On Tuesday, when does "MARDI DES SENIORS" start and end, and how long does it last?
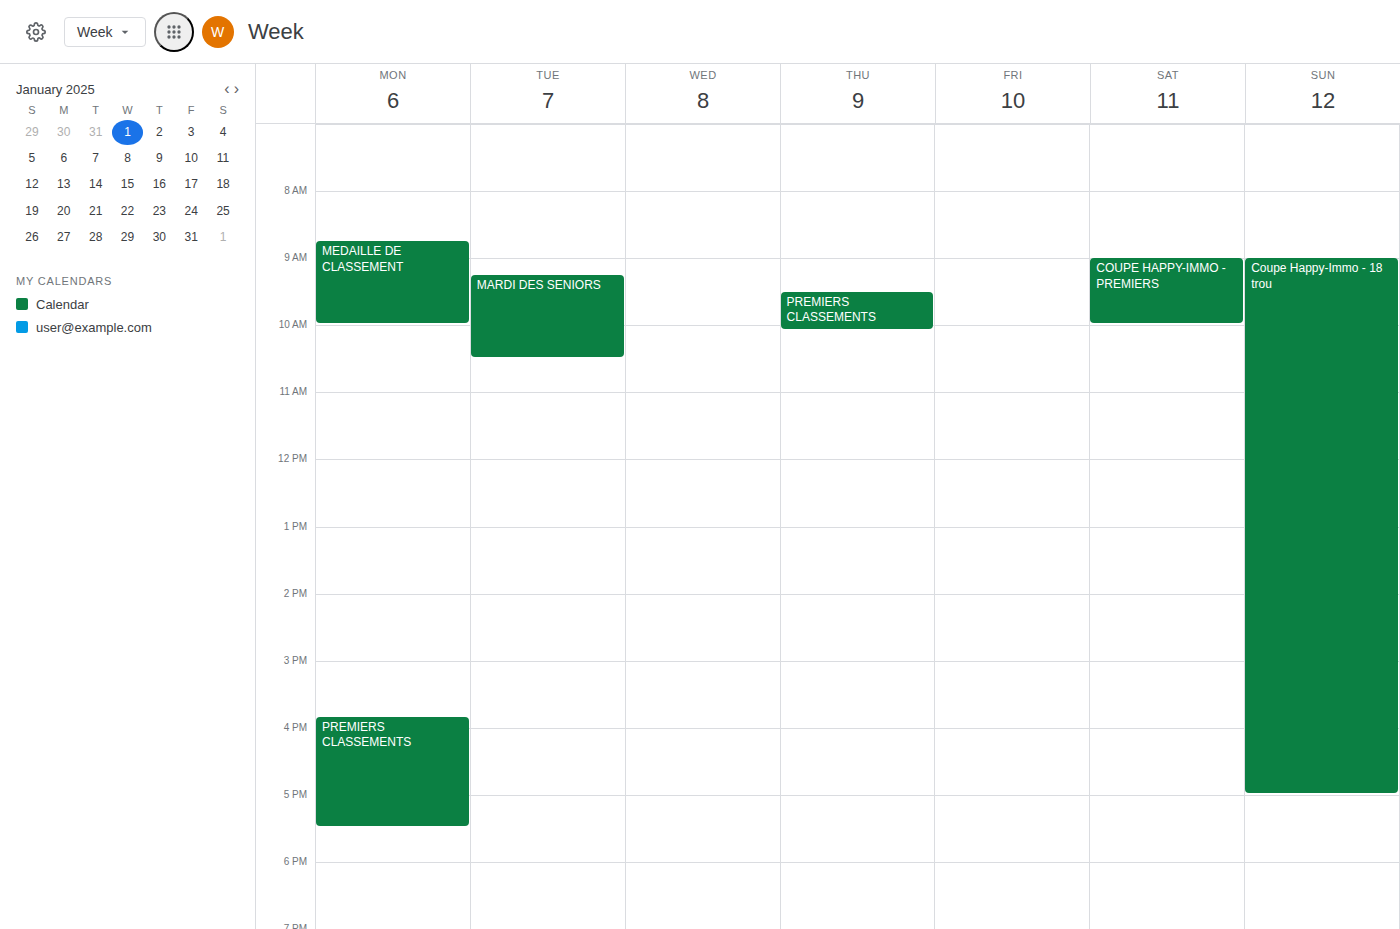
9:15 AM to 10:30 AM, 1 hour 15 minutes